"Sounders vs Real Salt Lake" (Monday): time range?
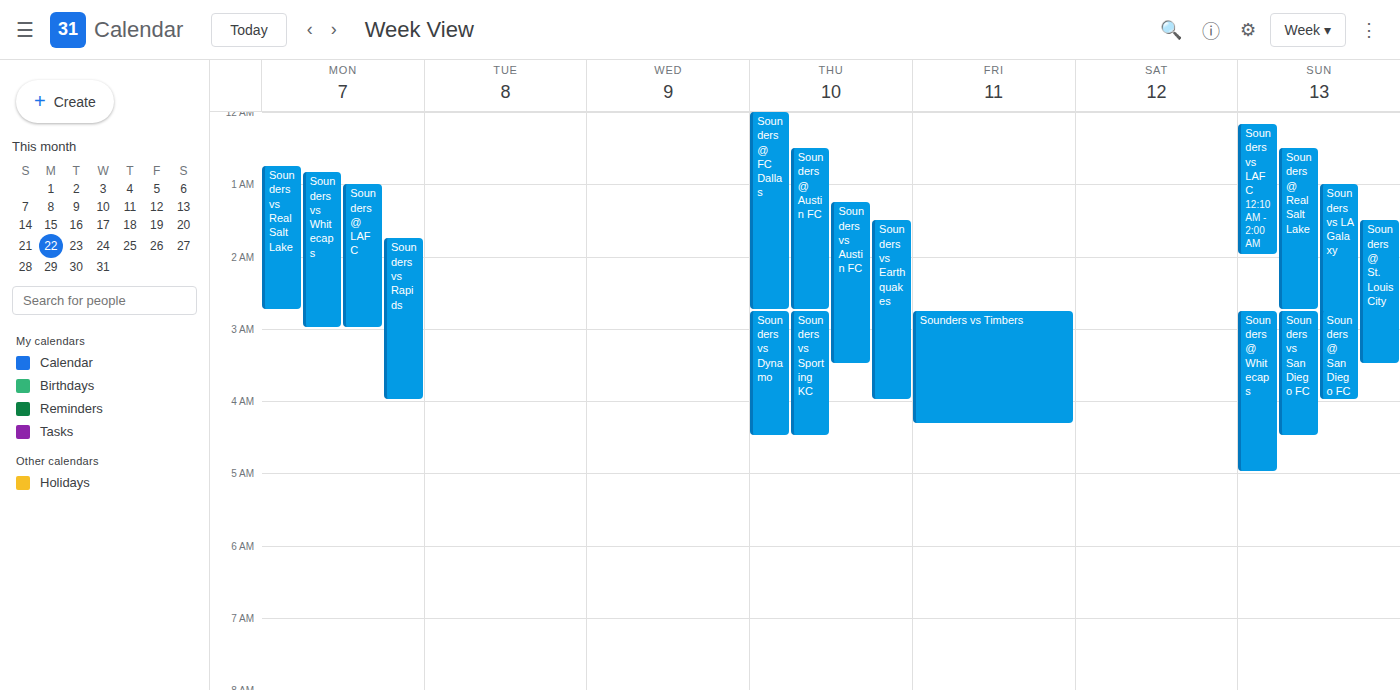
12:45 AM to 2:45 AM